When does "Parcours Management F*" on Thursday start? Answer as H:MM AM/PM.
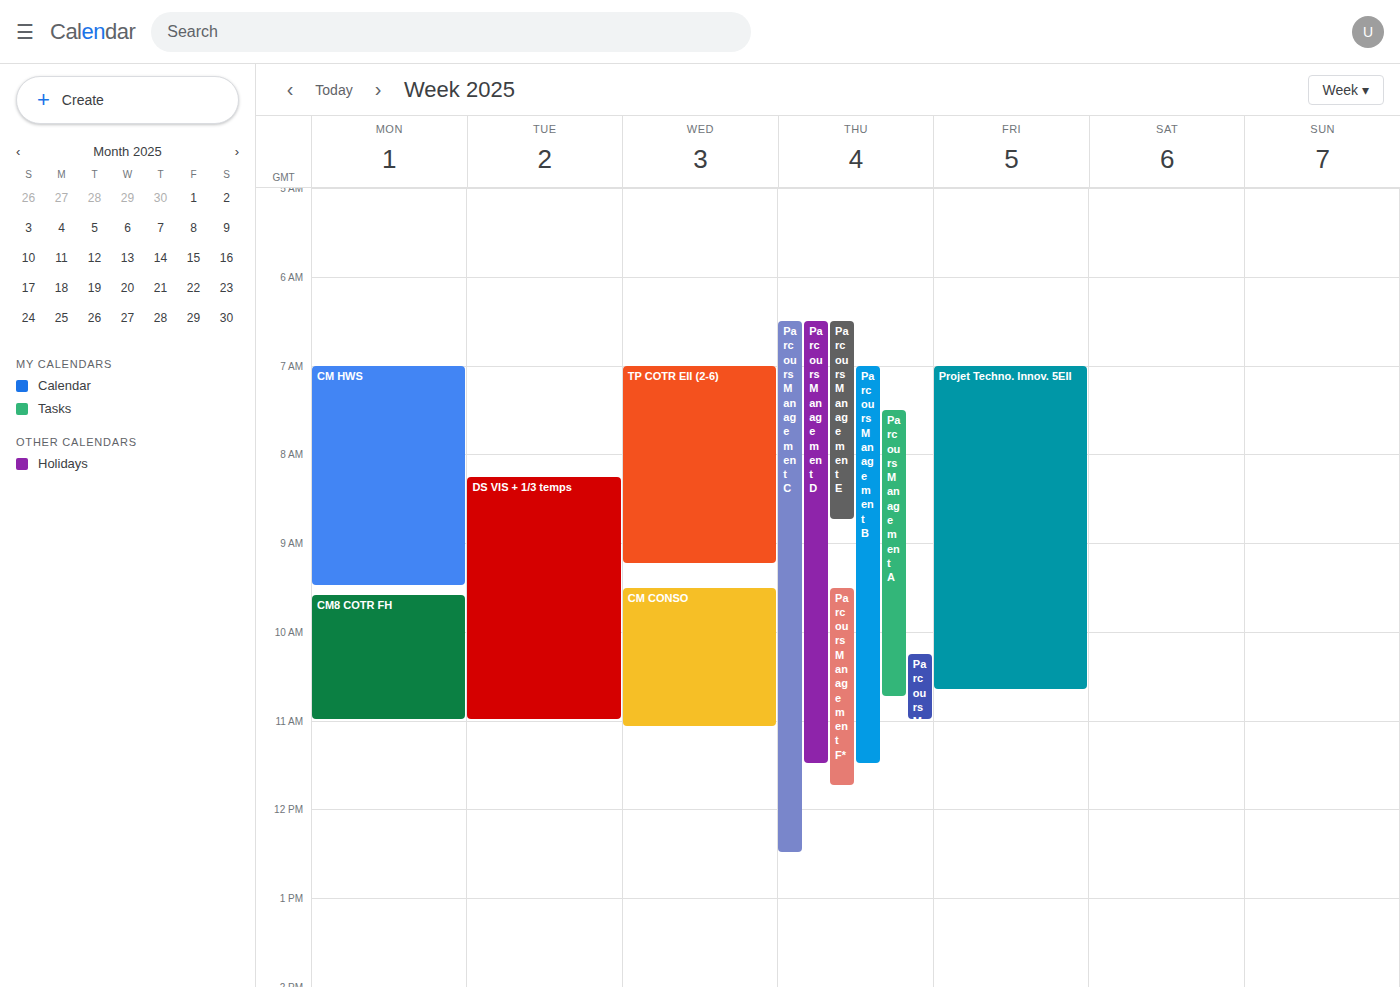
9:30 AM